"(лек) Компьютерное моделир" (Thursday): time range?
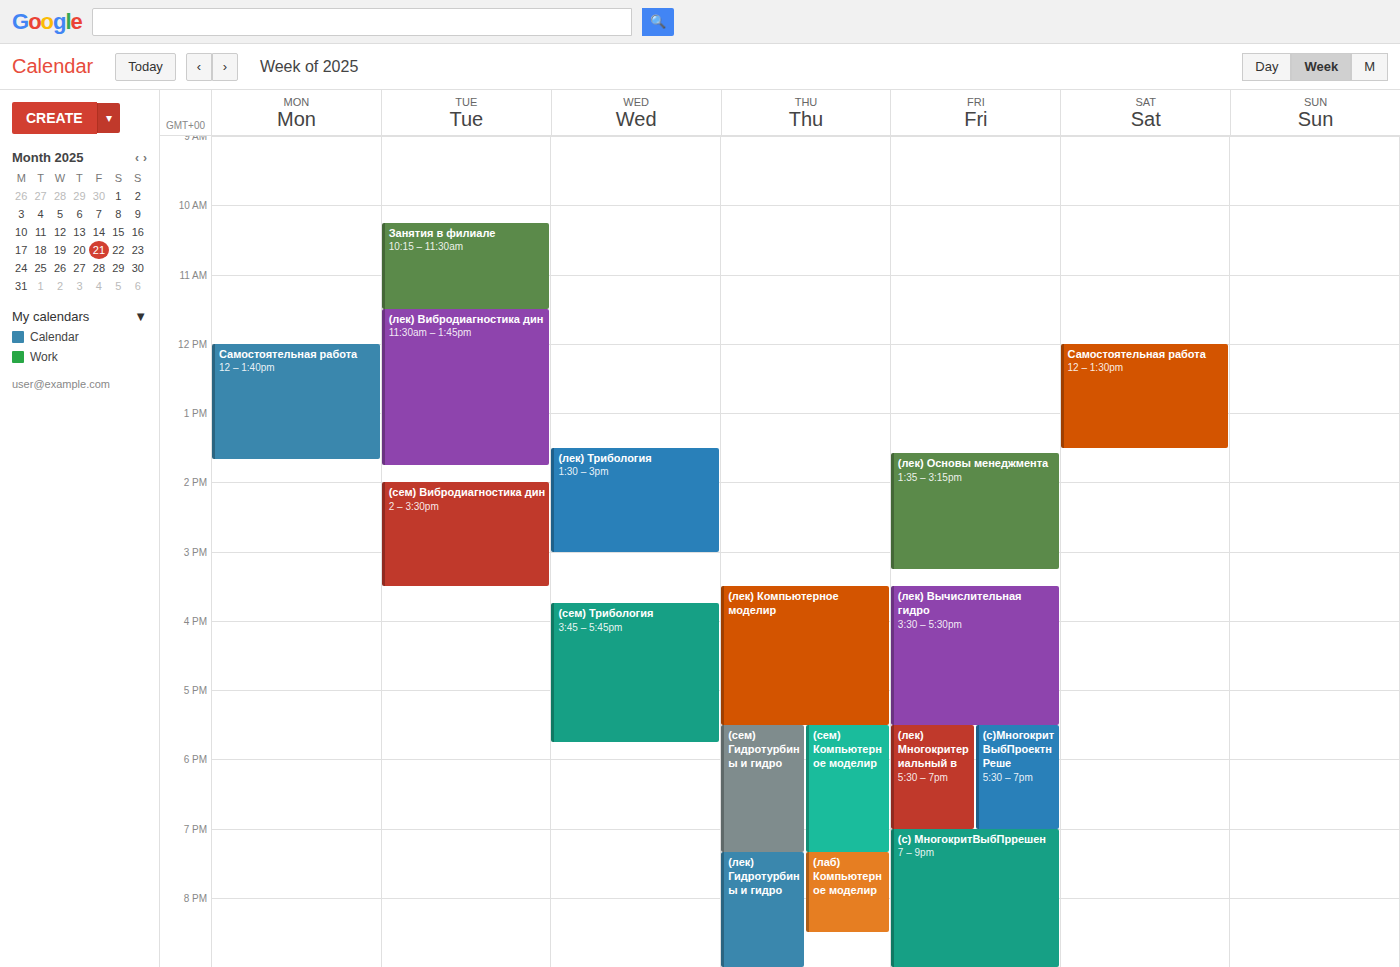
3:30 PM to 5:30 PM